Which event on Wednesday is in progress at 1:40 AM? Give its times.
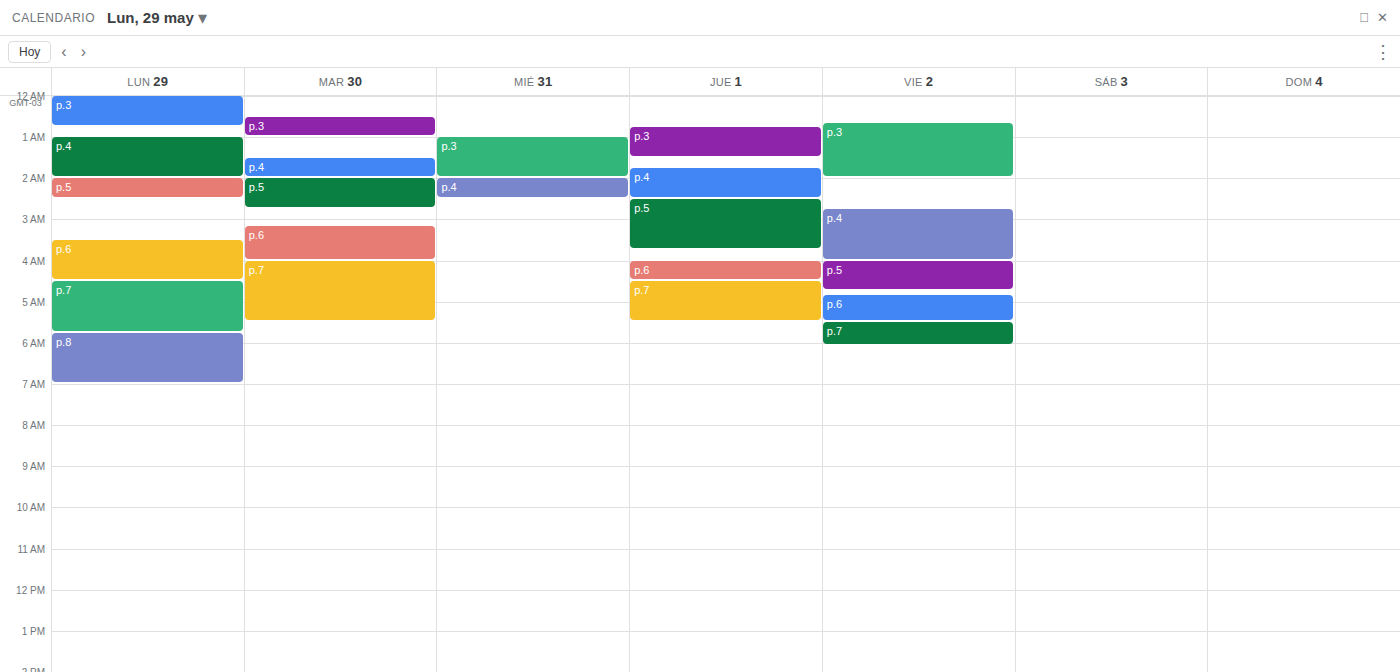
"p.3", 1:00 AM to 2:00 AM